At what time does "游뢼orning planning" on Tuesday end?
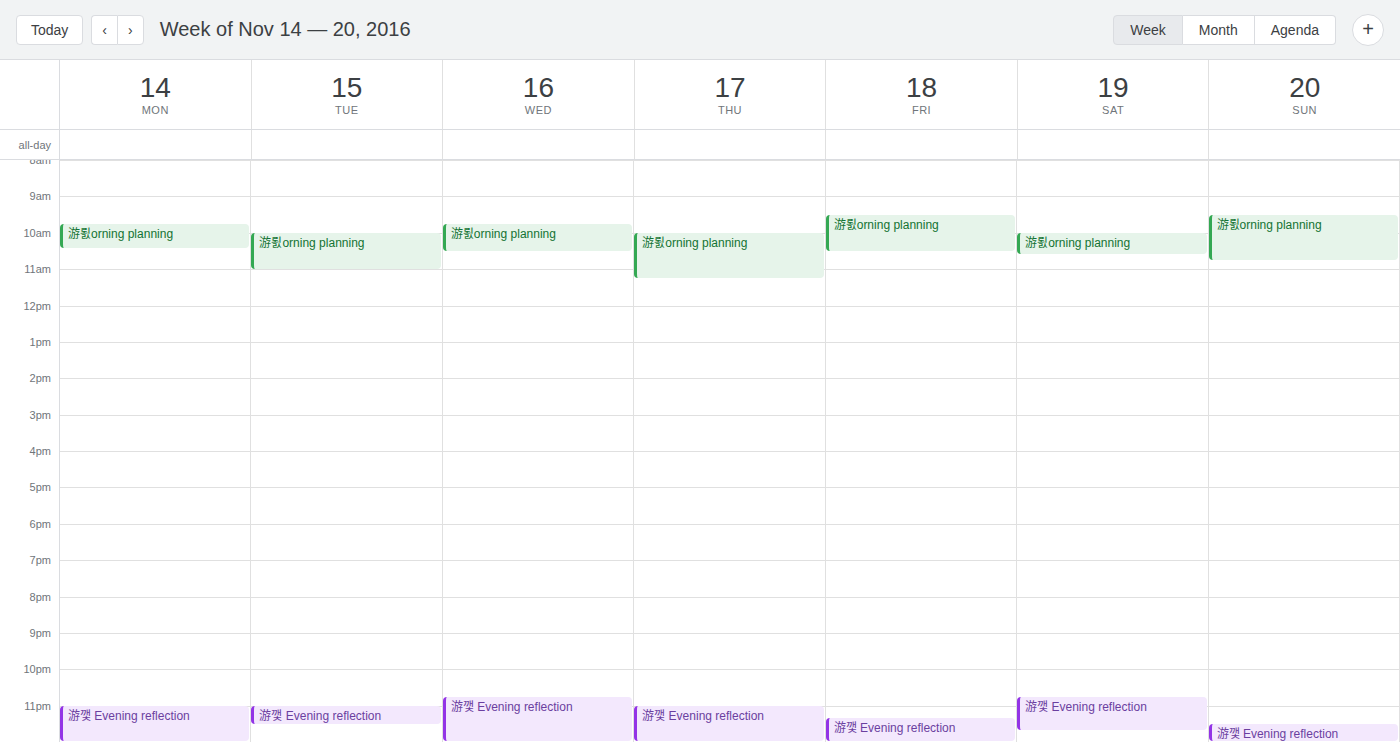
11:00 AM